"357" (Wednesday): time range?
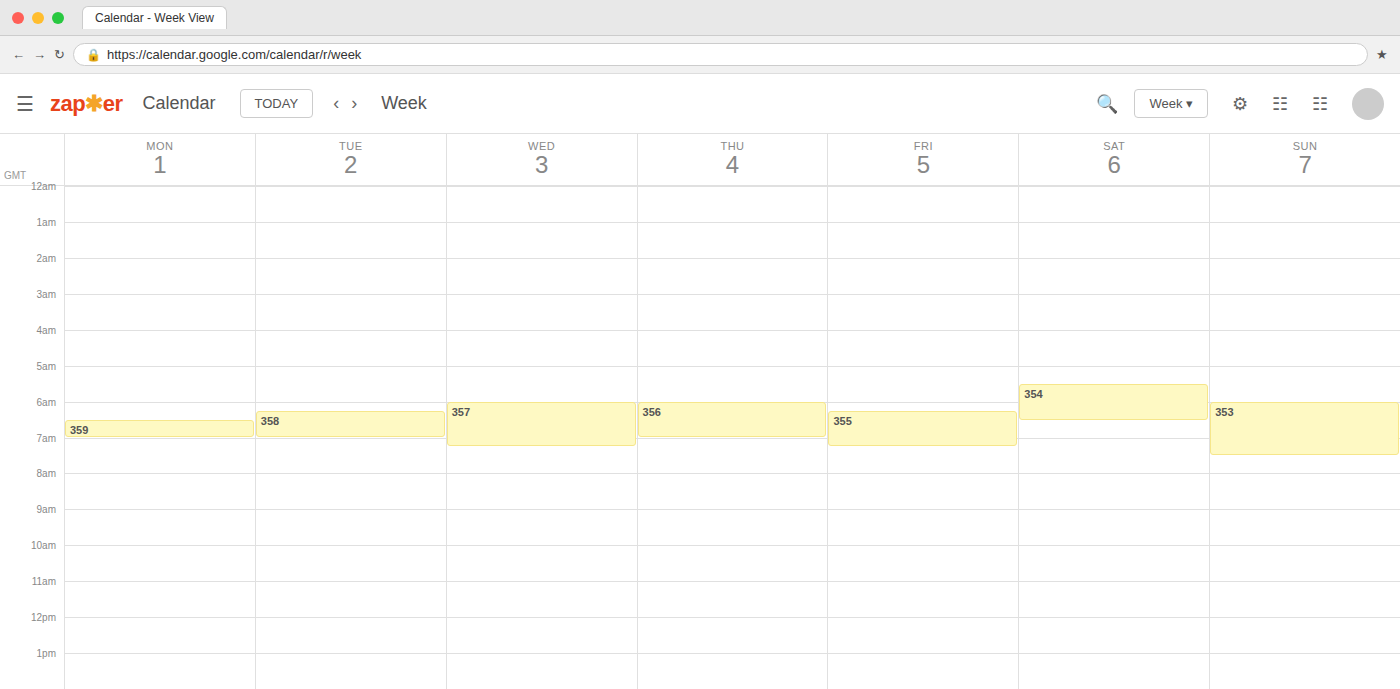
6:00 AM to 7:15 AM